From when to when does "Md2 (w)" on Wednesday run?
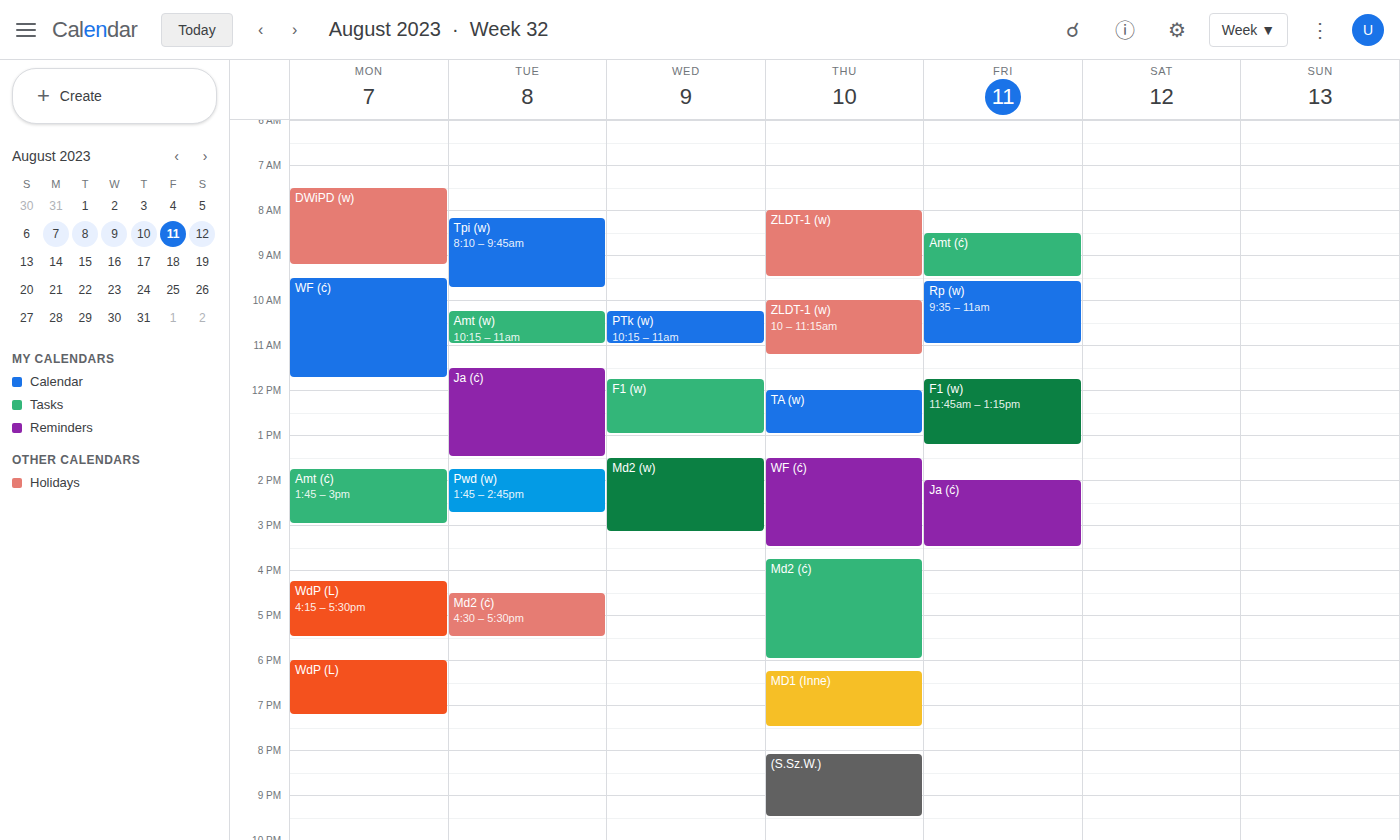
13:30 to 15:10